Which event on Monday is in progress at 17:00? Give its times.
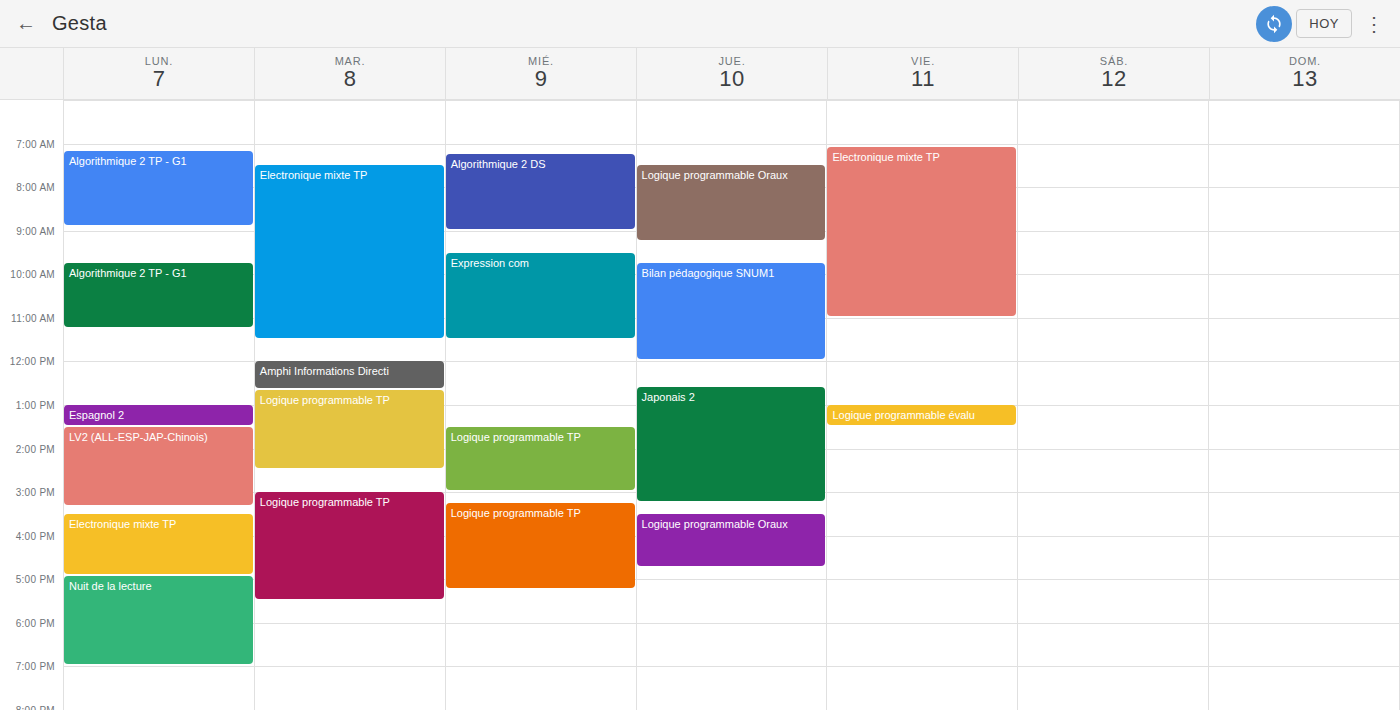
"Nuit de la lecture", 16:55 to 19:00